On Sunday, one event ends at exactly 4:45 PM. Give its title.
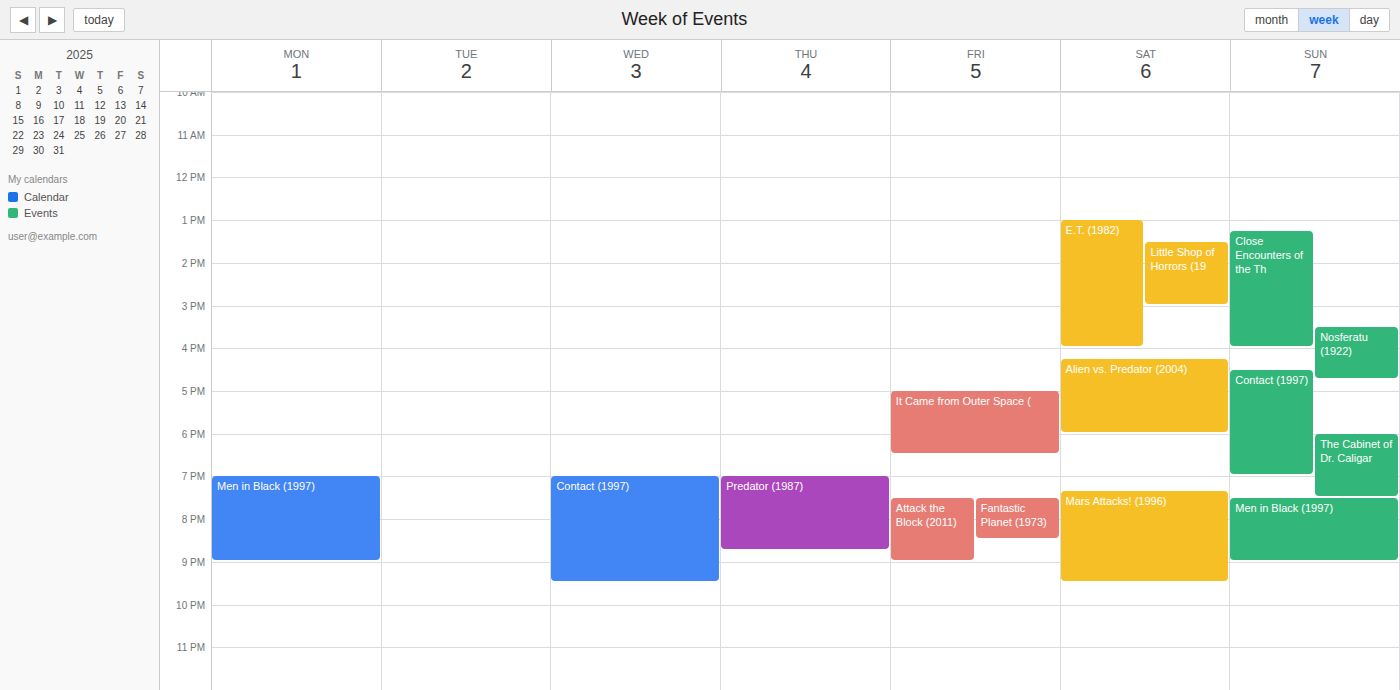
"Nosferatu (1922)"